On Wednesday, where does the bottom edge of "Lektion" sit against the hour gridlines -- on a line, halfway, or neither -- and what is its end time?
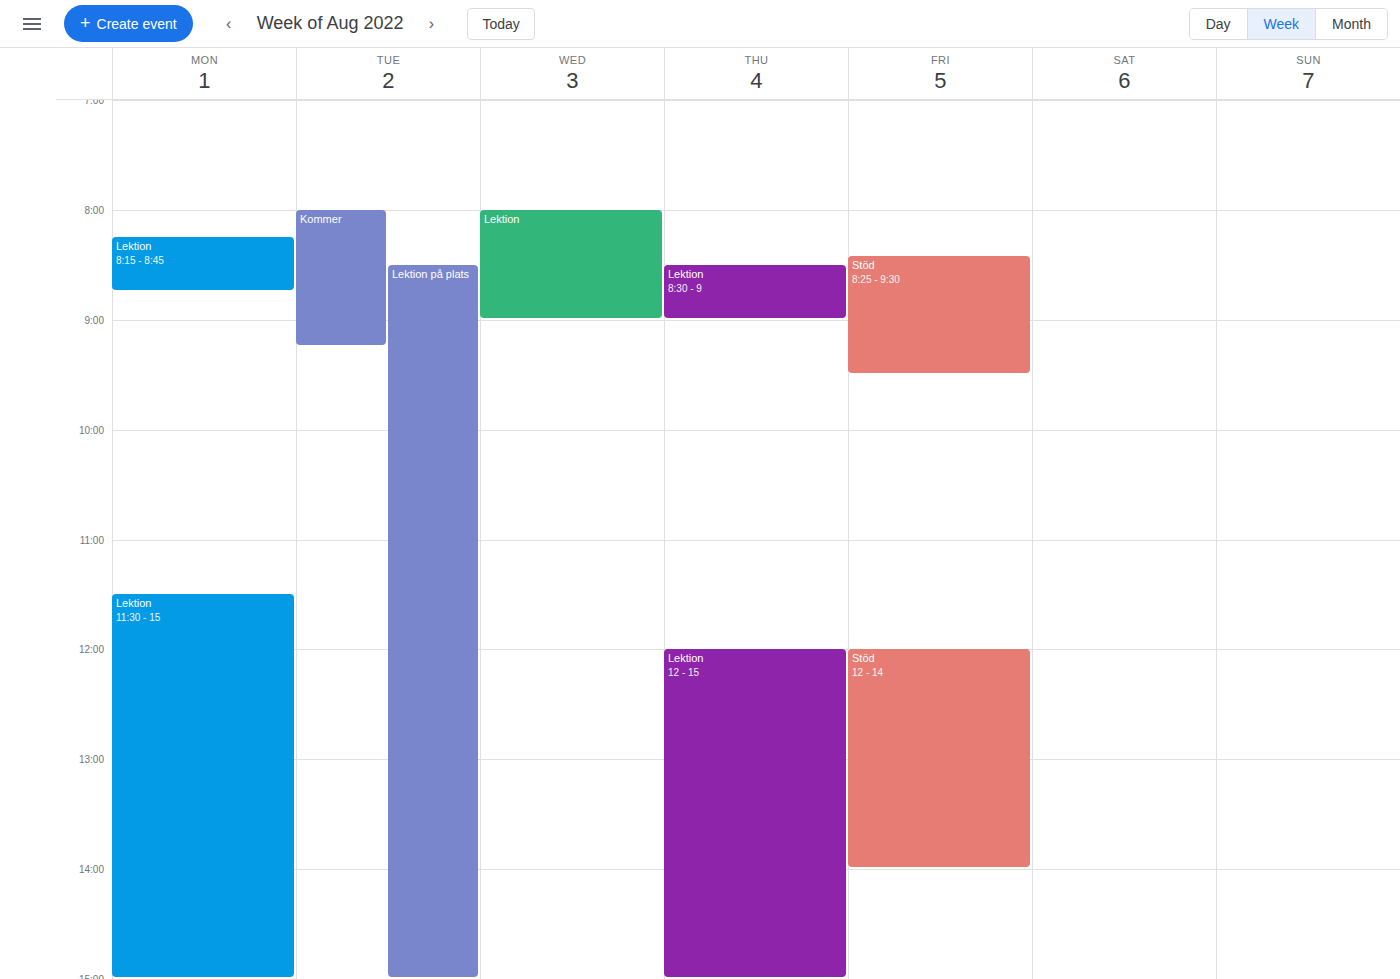
9:00 AM -- exactly on the 9 AM line.